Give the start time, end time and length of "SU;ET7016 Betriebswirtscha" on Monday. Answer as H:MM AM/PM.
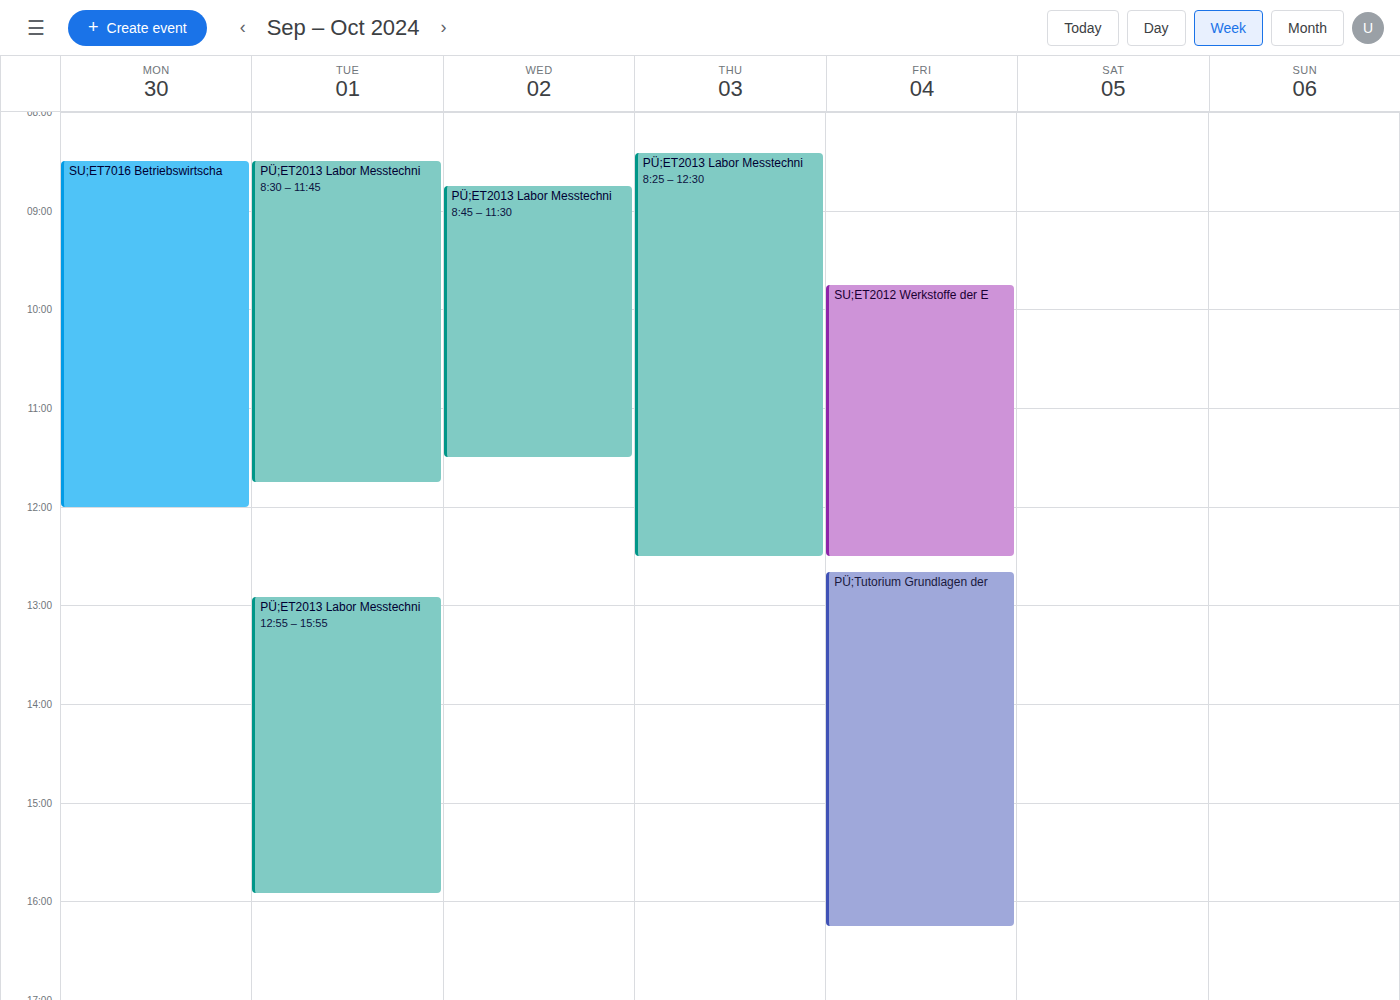
8:30 AM to 12:00 PM, 3 hours 30 minutes